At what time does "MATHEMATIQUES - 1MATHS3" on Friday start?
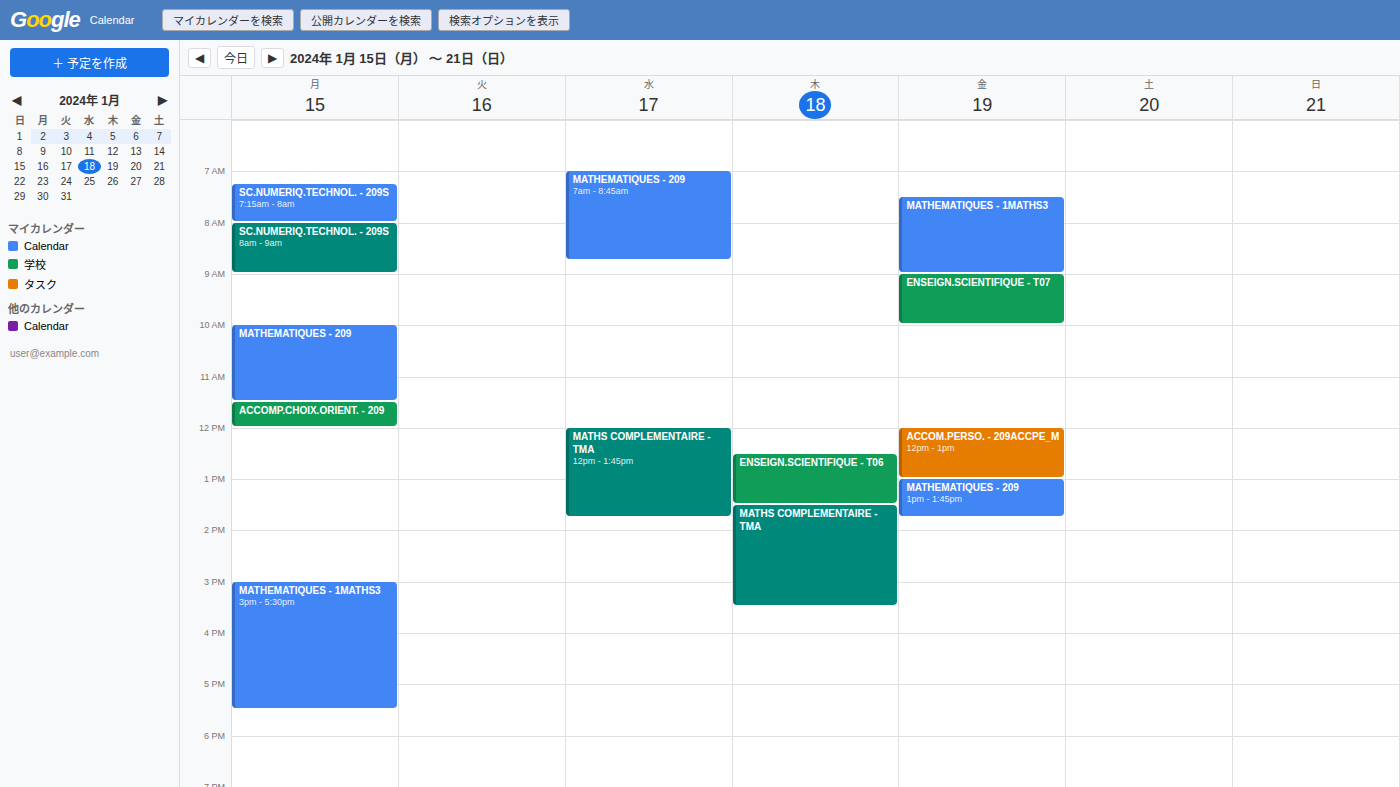
7:30 AM